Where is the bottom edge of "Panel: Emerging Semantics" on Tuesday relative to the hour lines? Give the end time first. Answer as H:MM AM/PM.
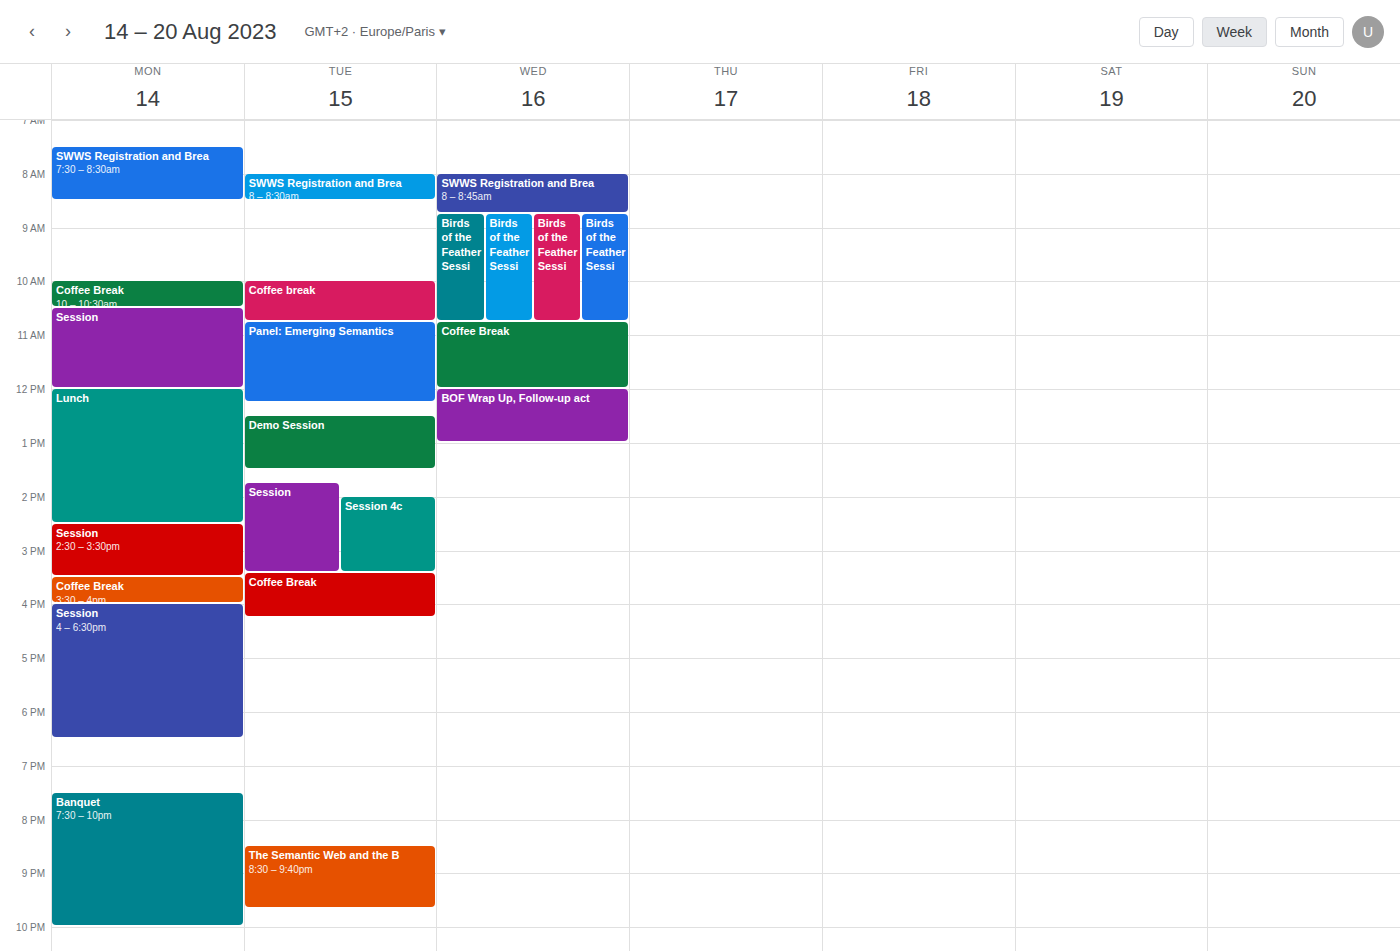
12:15 PM -- neither: a quarter of the way from the 12 PM line to the 1 PM line.